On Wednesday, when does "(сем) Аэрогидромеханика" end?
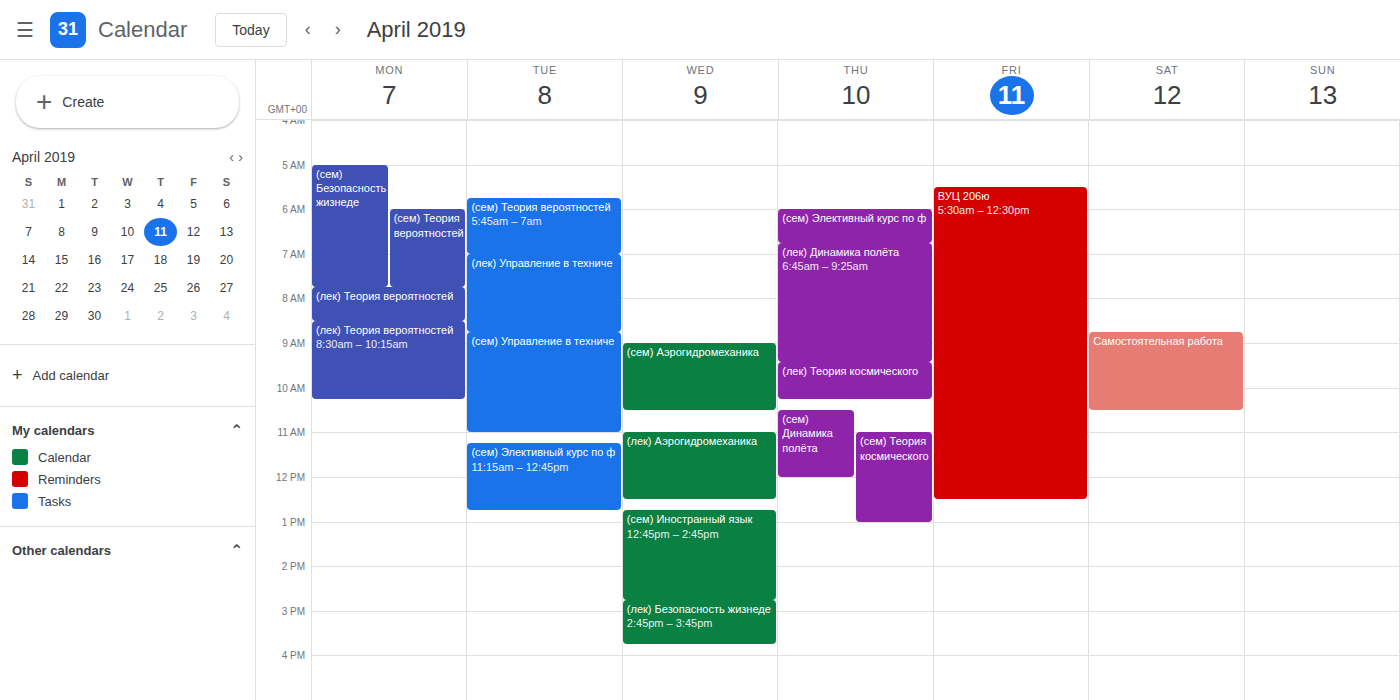
10:30